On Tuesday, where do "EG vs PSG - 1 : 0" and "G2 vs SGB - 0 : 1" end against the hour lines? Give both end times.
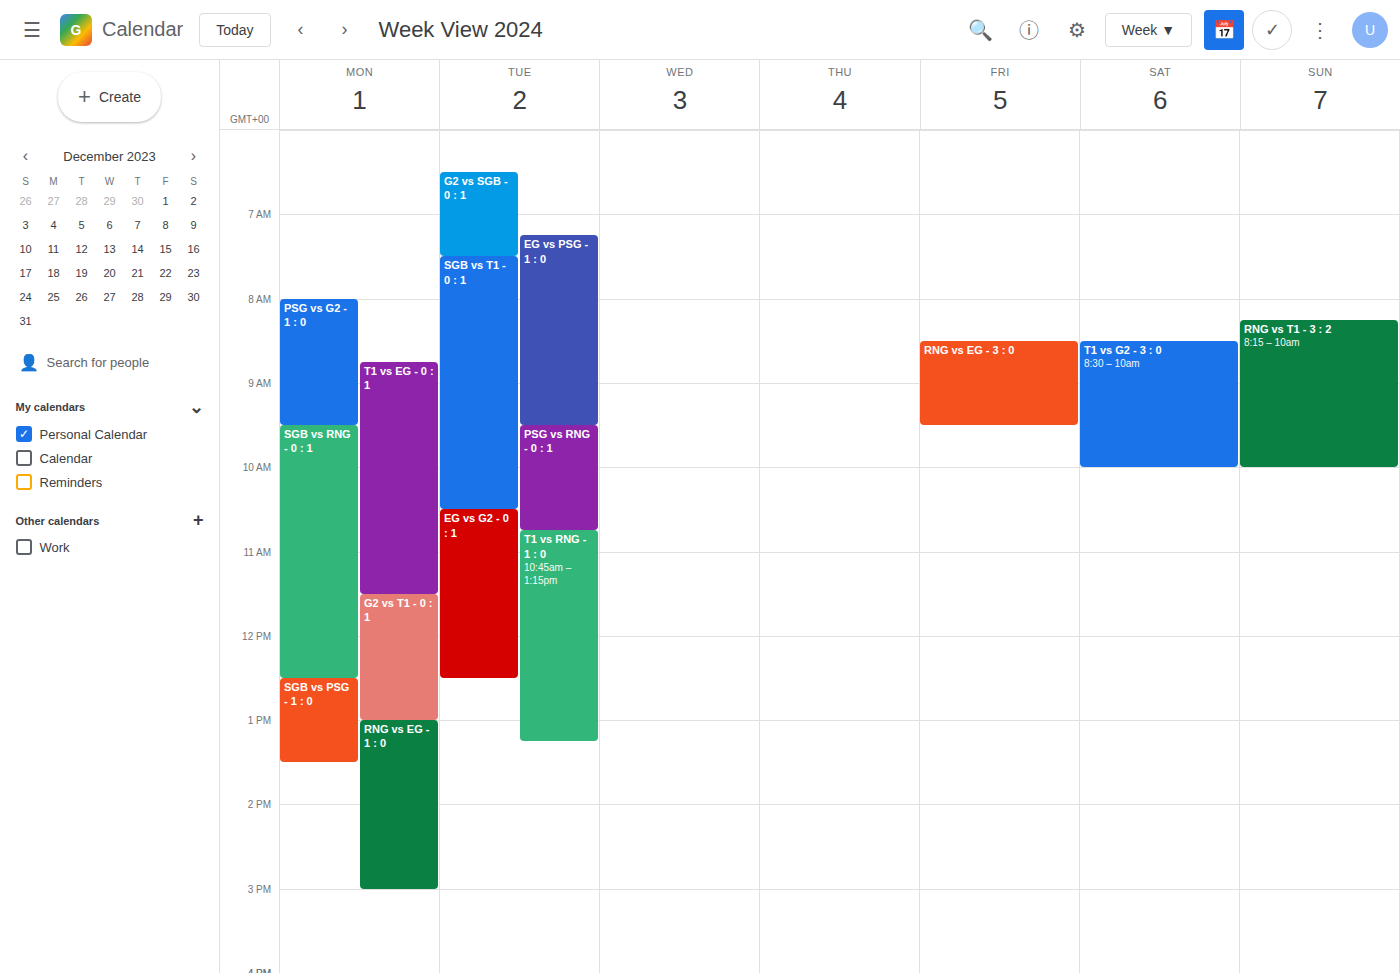
"EG vs PSG - 1 : 0": 9:30 AM, halfway between the 9 AM and 10 AM lines. "G2 vs SGB - 0 : 1": 7:30 AM, halfway between the 7 AM and 8 AM lines.